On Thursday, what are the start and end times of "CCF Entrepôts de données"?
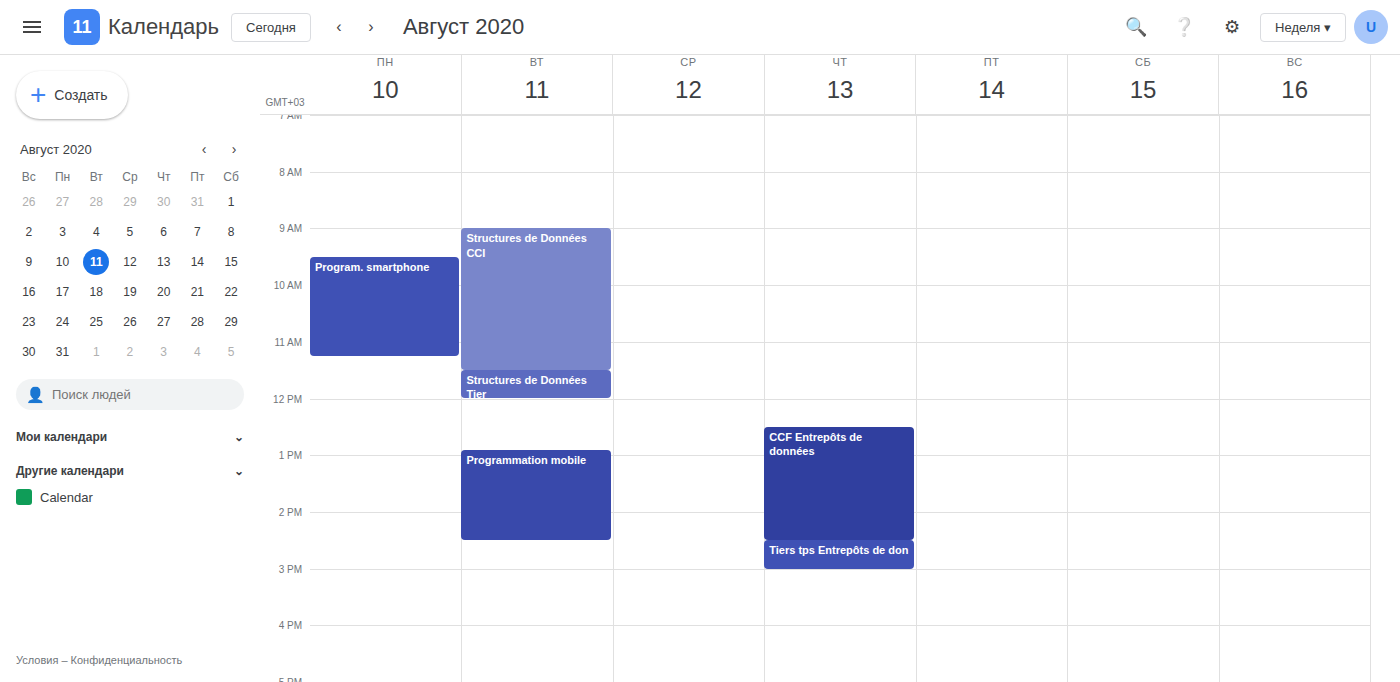
12:30 PM to 2:30 PM